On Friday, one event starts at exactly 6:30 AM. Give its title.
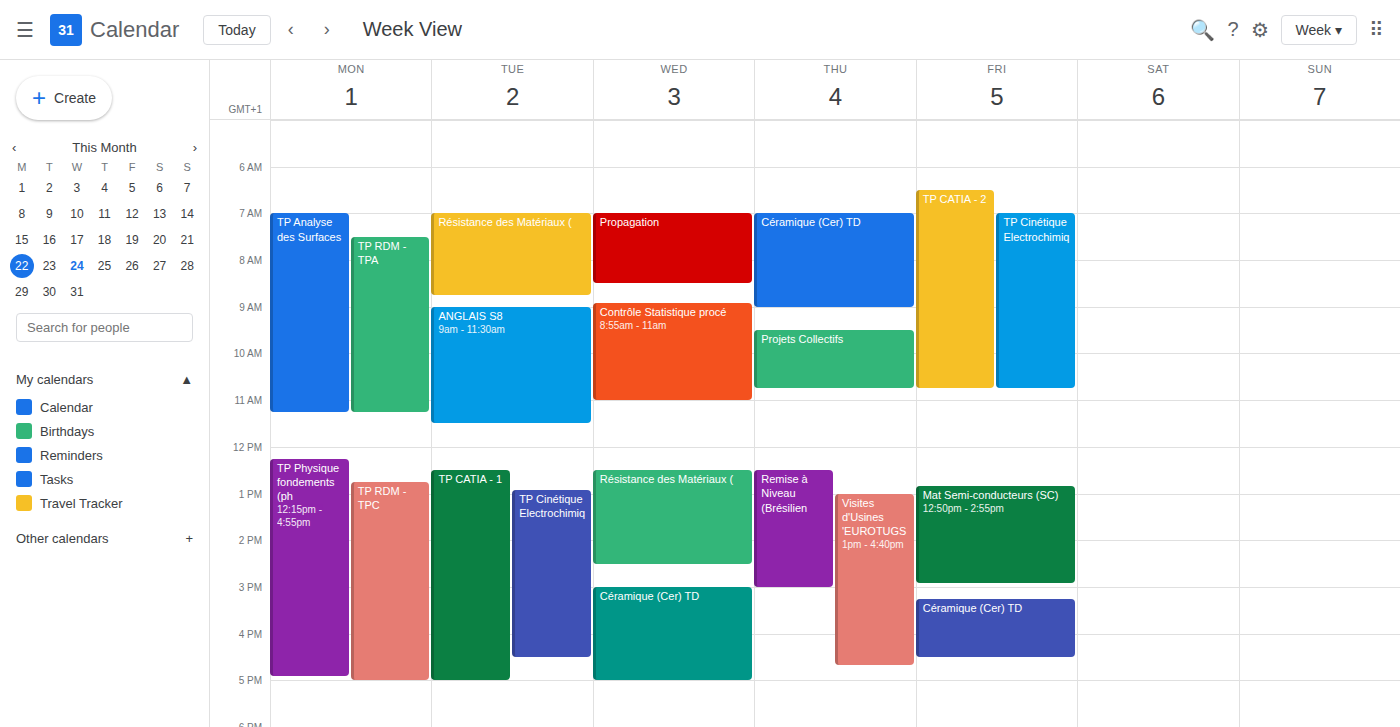
"TP CATIA - 2"